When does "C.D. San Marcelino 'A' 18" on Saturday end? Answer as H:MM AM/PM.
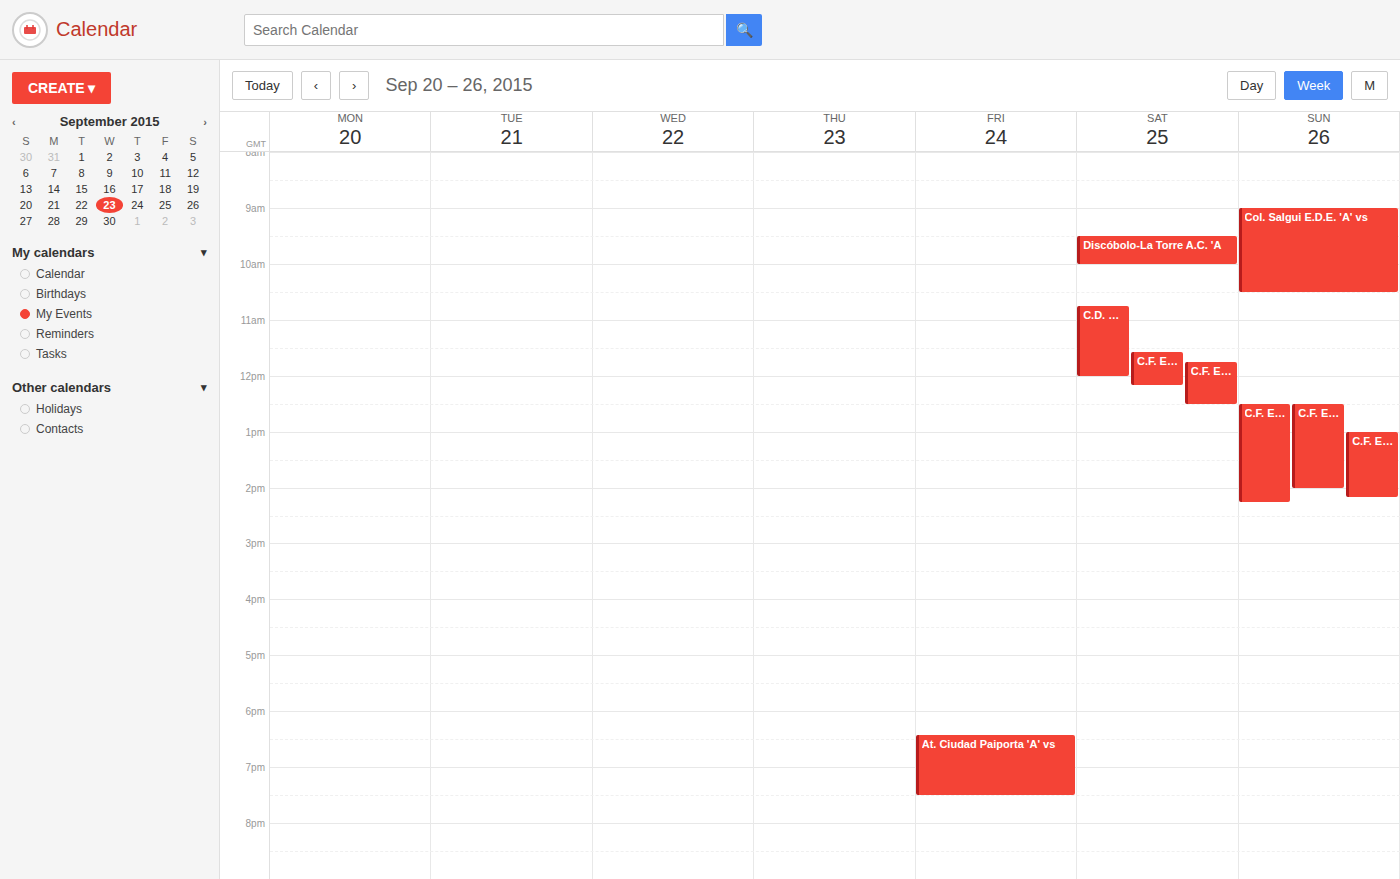
12:00 PM